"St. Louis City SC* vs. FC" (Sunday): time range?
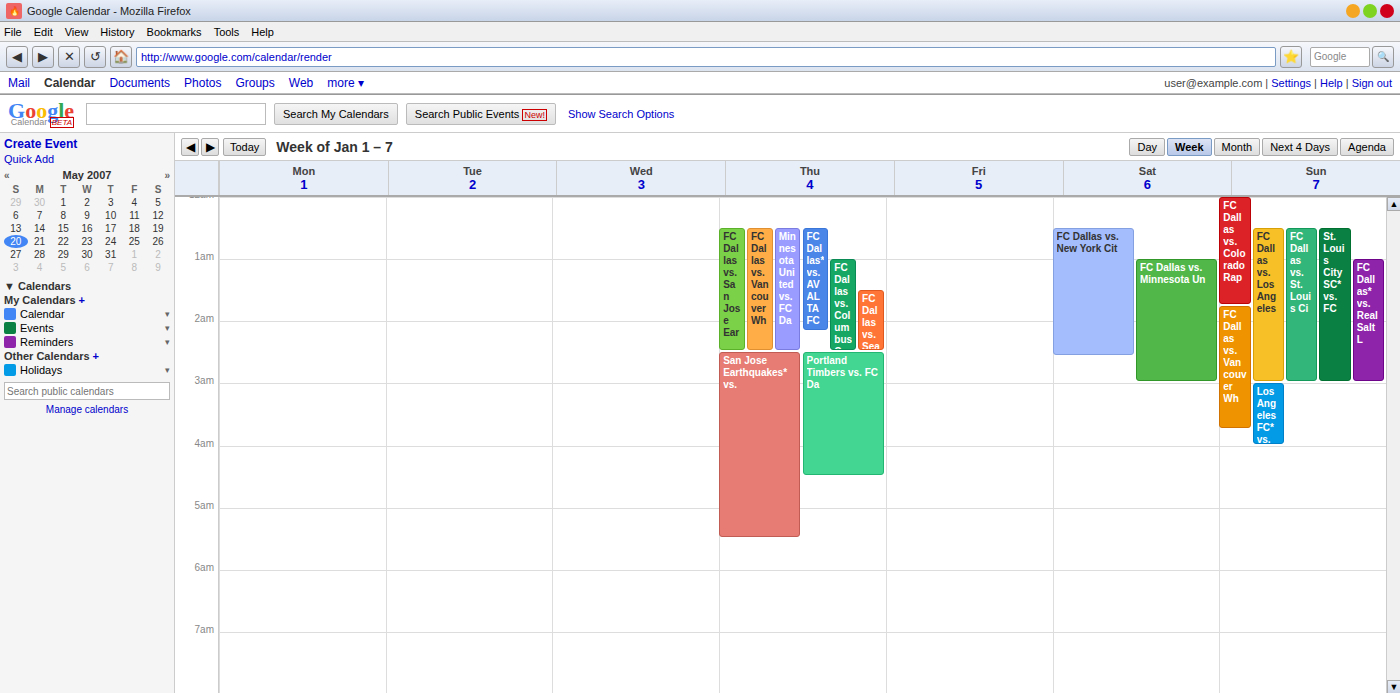
12:30 AM to 3:00 AM